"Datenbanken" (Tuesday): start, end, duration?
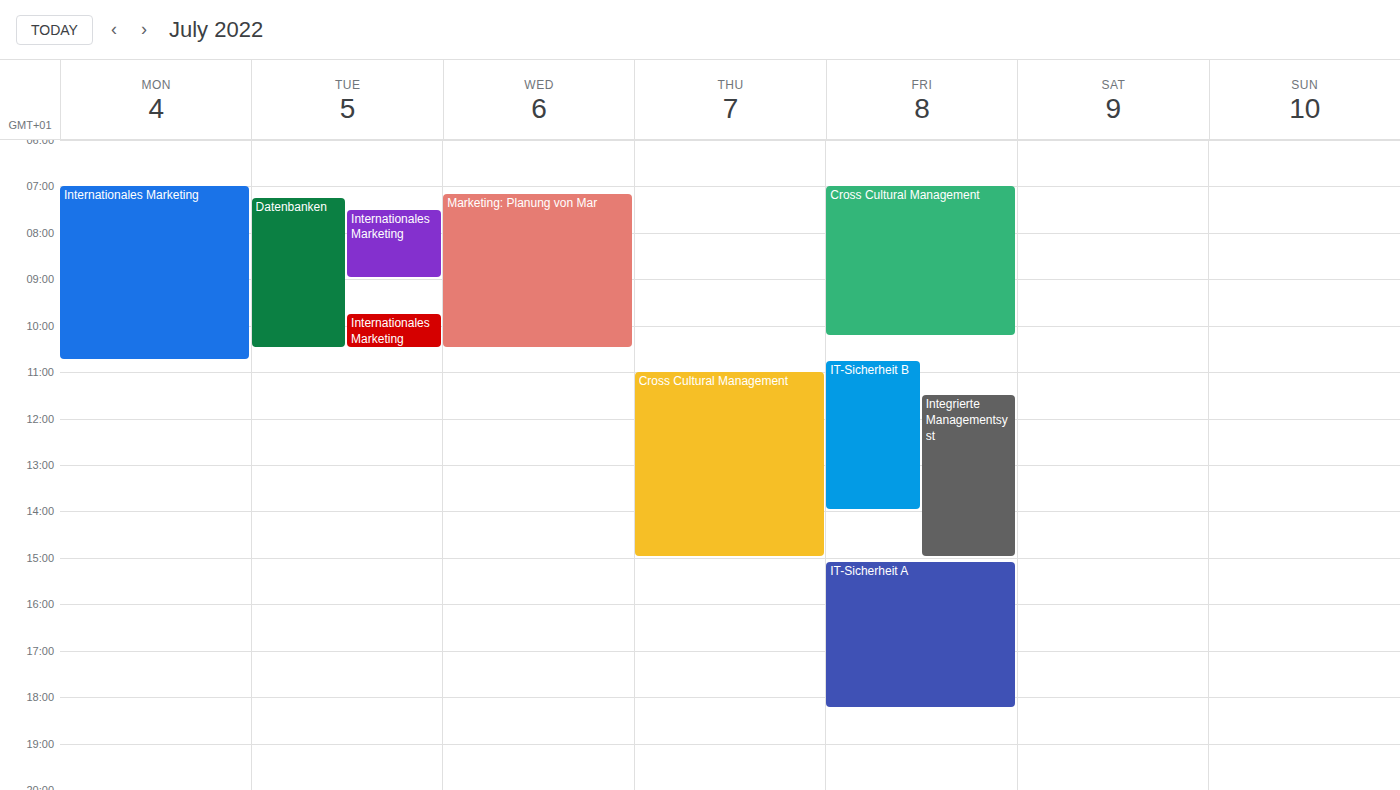
07:15 to 10:30, 3 hours 15 minutes